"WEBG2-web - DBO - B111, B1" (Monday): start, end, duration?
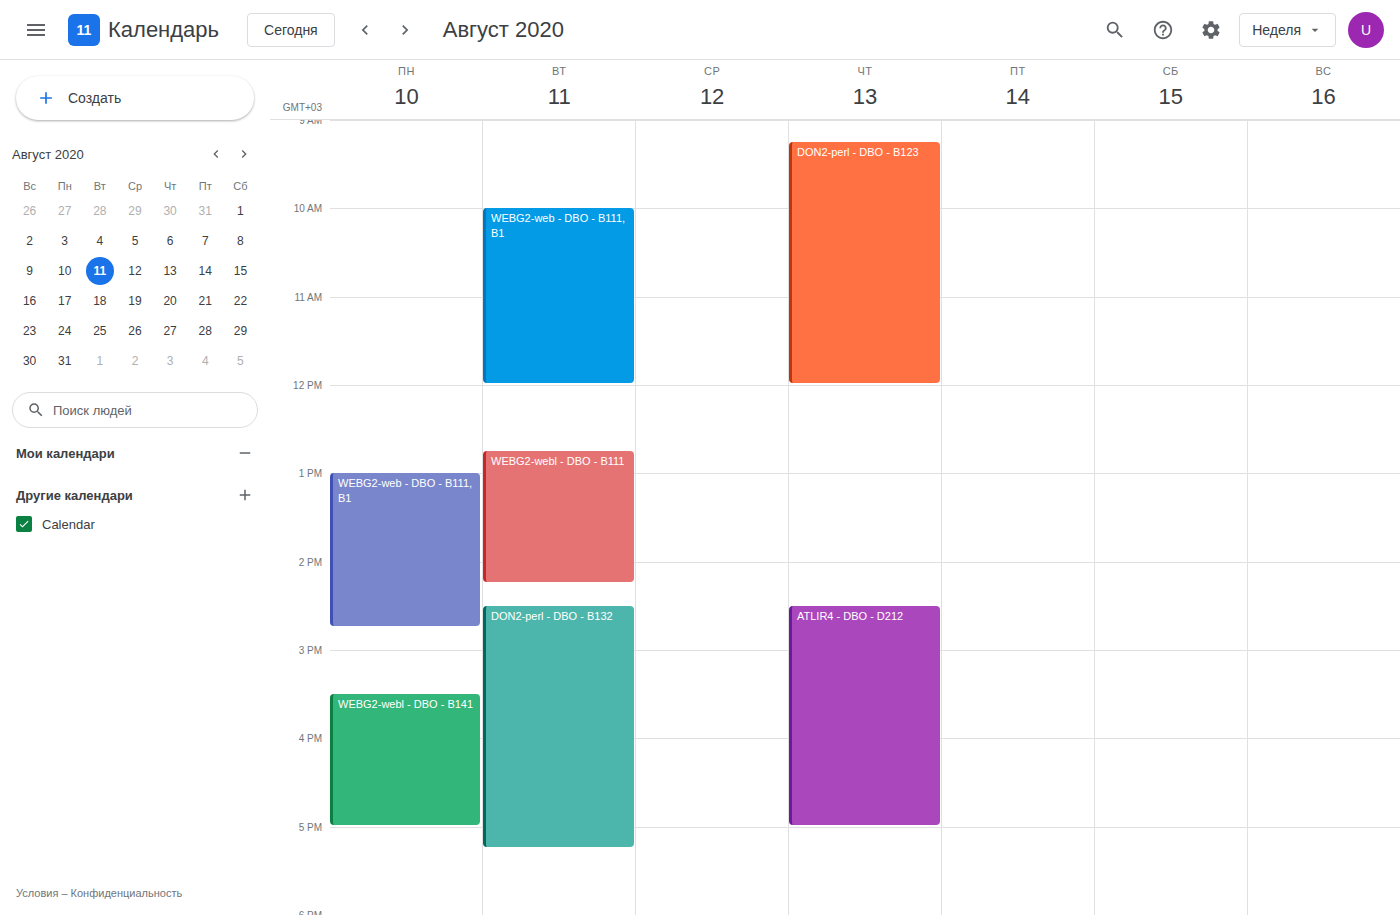
13:00 to 14:45, 1 hour 45 minutes